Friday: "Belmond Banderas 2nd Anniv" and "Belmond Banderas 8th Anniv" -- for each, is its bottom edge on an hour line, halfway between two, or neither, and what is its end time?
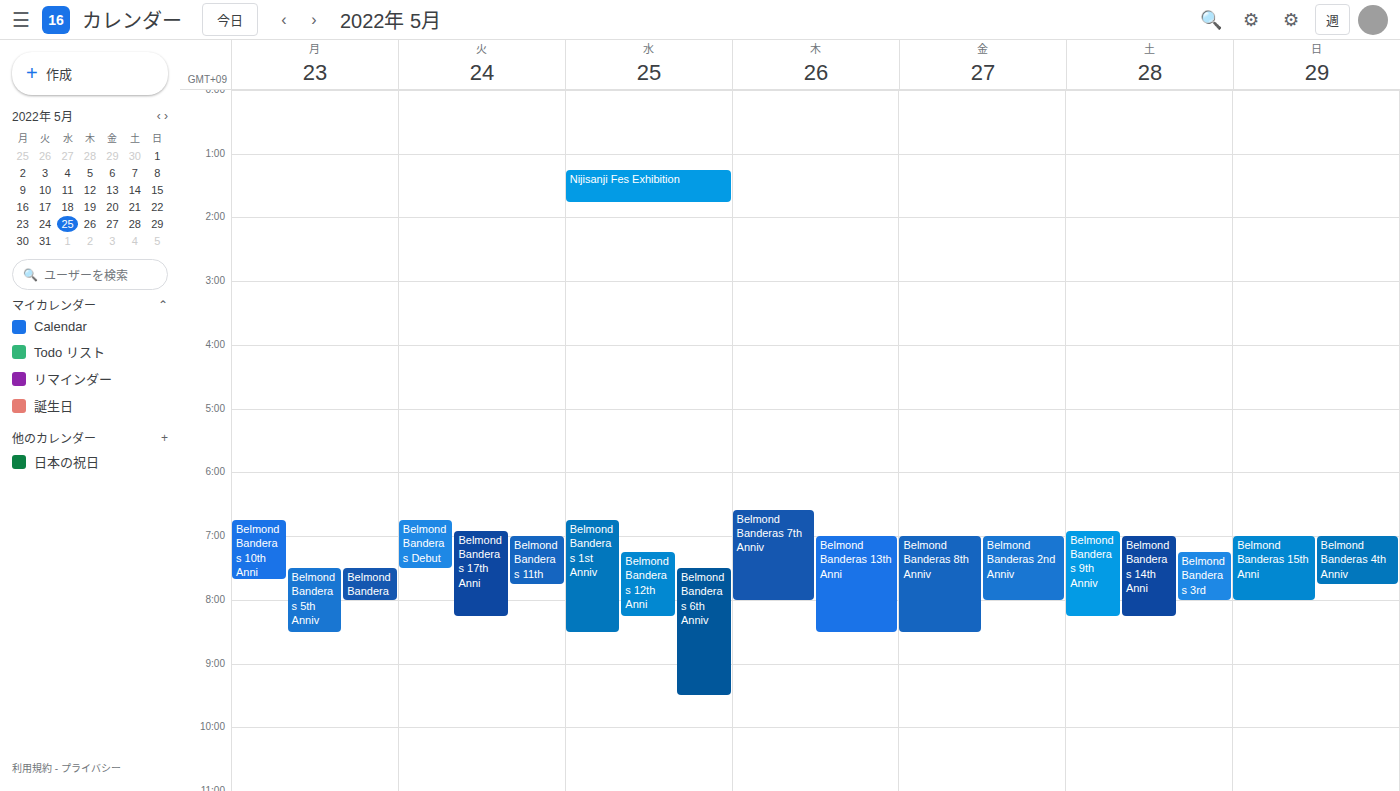
"Belmond Banderas 2nd Anniv": 8:00 AM, exactly on the 8 AM line. "Belmond Banderas 8th Anniv": 8:30 AM, halfway between the 8 AM and 9 AM lines.